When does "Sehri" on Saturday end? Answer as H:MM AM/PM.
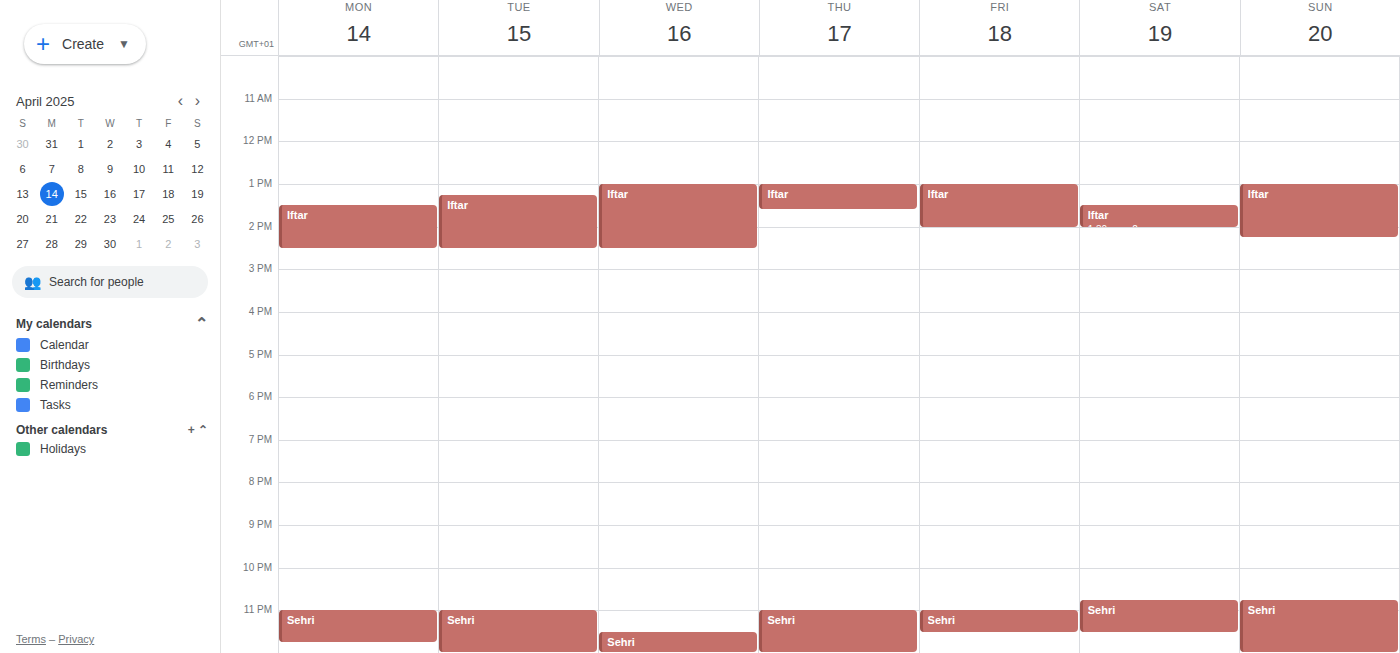
11:30 PM